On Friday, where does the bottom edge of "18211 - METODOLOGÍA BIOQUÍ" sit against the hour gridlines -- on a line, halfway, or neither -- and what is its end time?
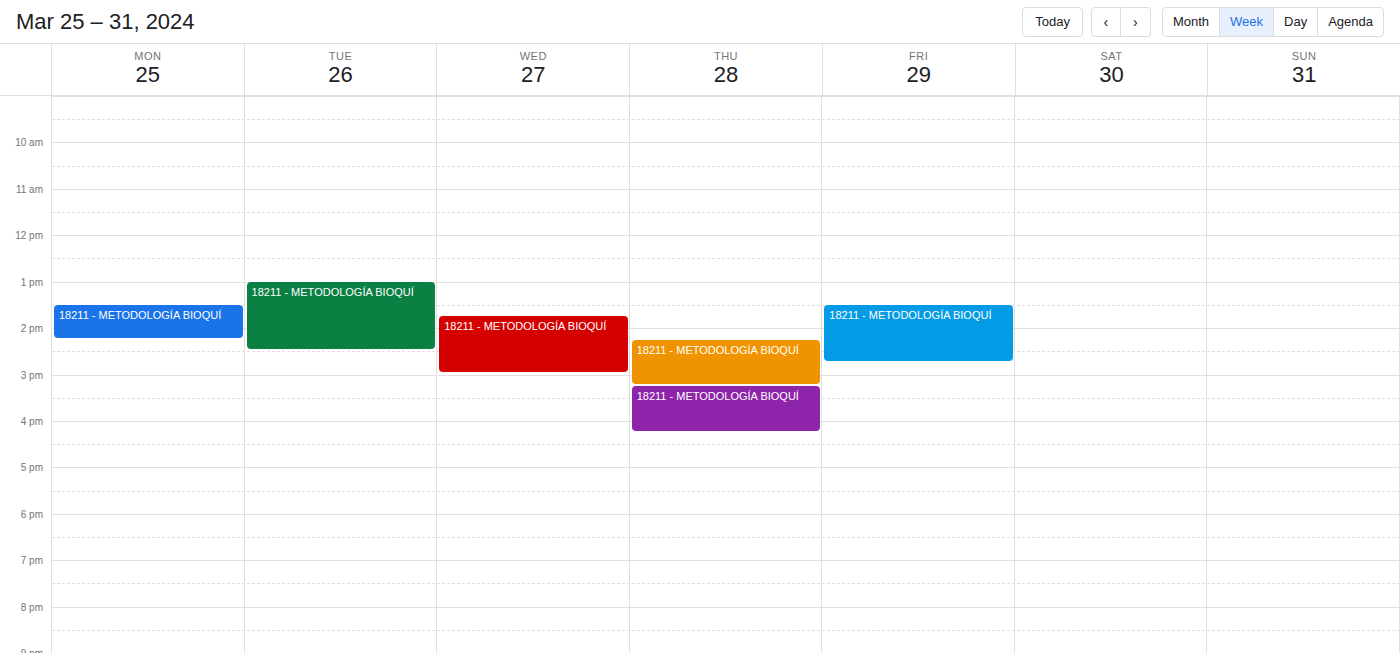
2:45 PM -- neither: three quarters of the way from the 2 PM line to the 3 PM line.